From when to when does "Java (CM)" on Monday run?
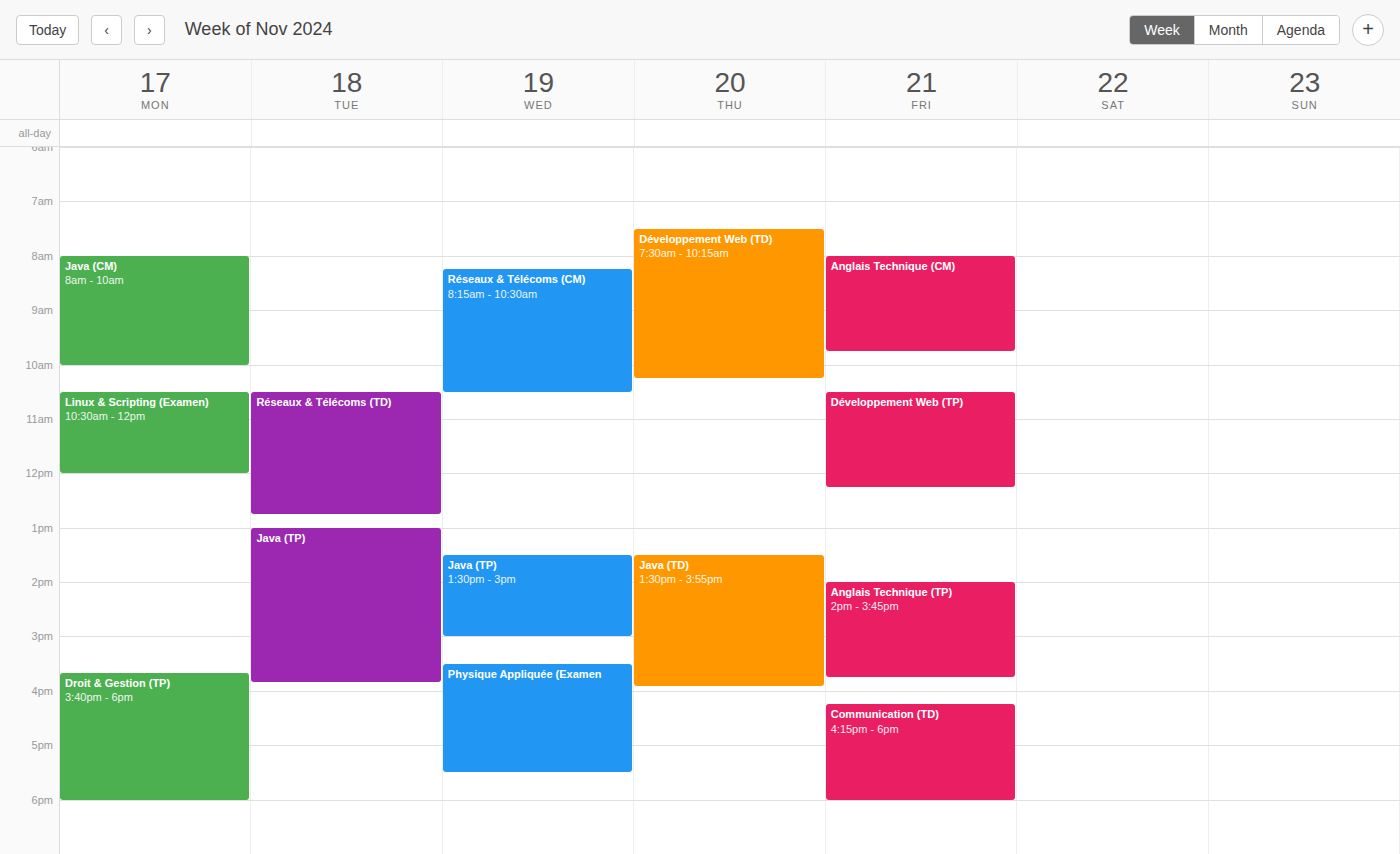
8:00 AM to 10:00 AM